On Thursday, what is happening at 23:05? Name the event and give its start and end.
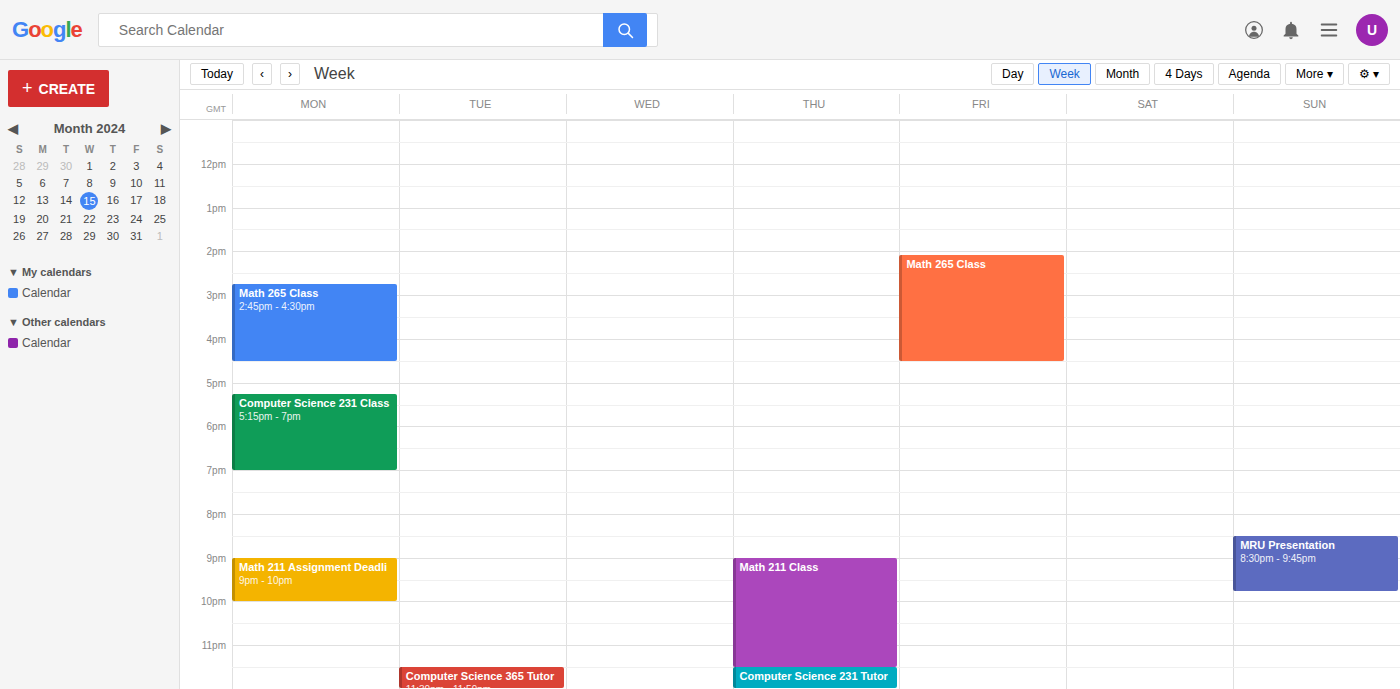
"Math 211 Class", 21:00 to 23:30